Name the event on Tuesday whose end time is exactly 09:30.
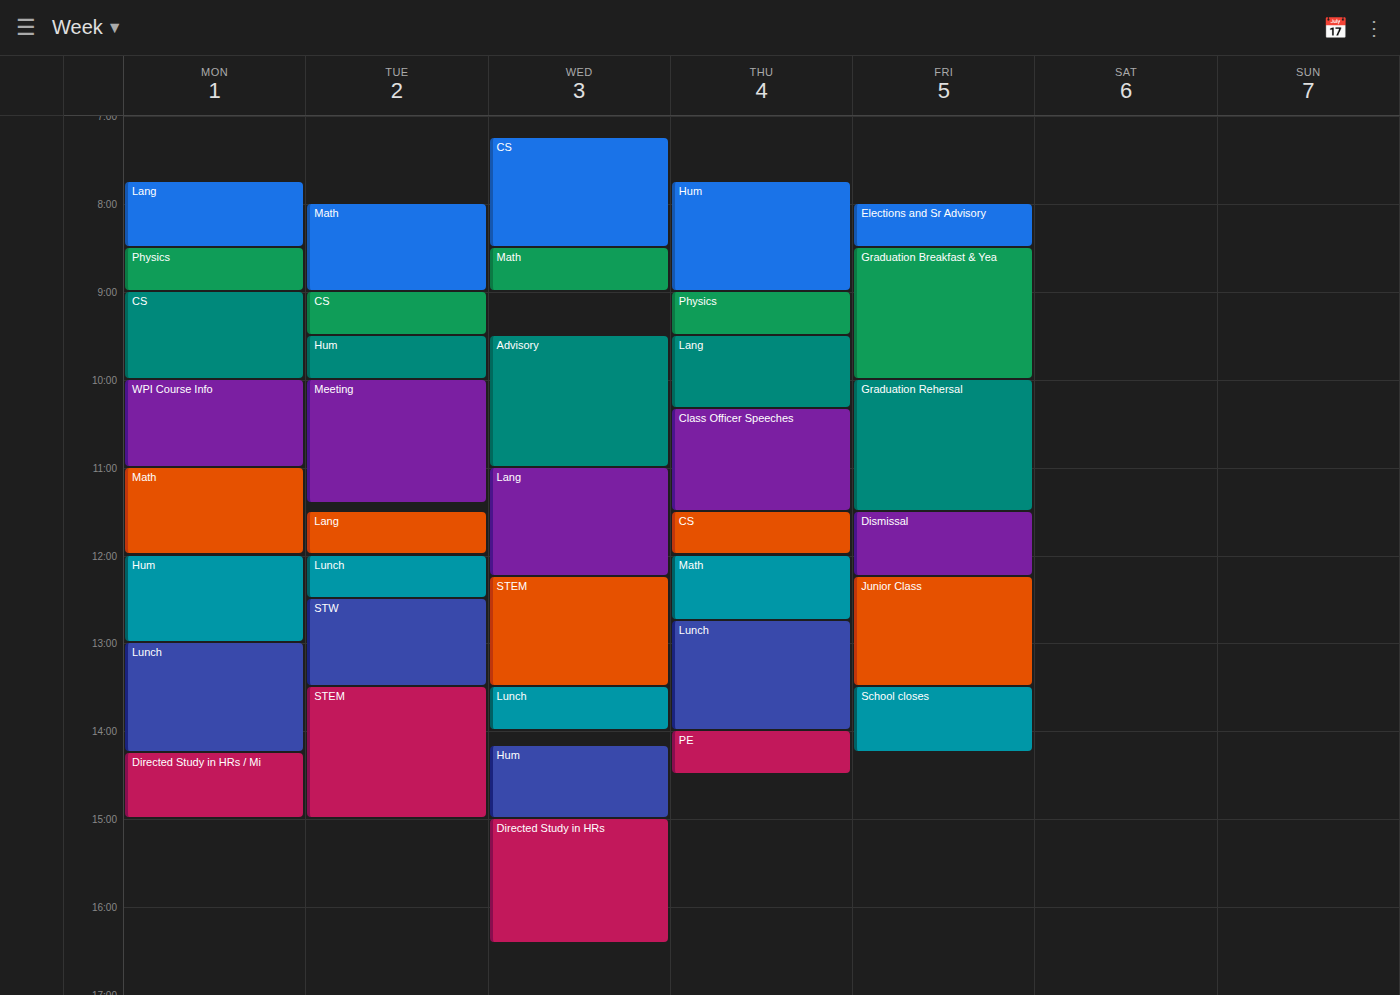
"CS"